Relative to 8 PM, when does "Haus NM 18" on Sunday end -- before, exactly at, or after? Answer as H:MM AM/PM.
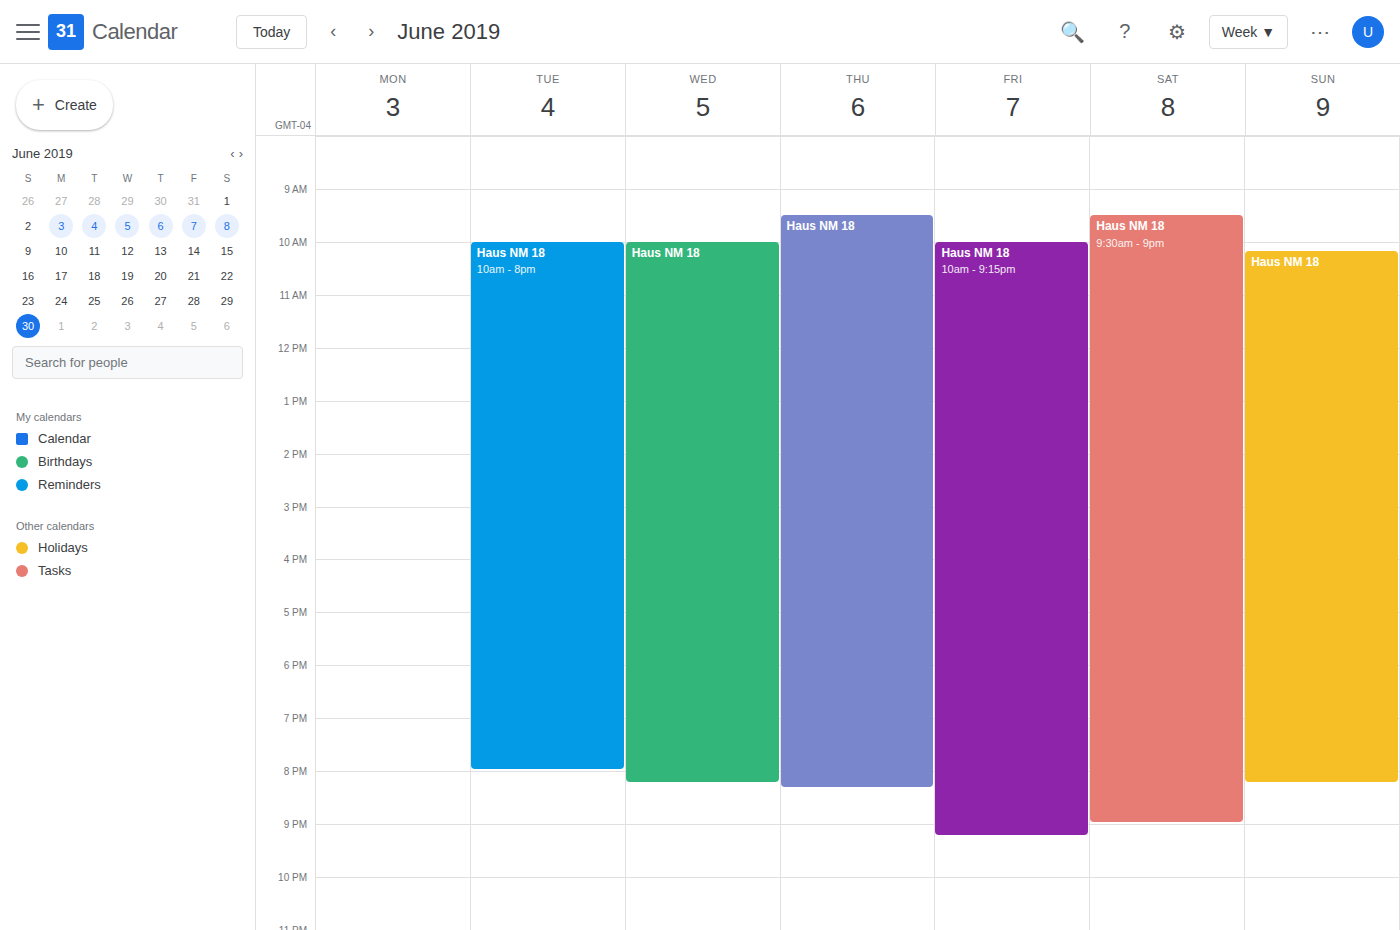
8:15 PM -- after 8 PM, 15 minutes below the 8 PM line.